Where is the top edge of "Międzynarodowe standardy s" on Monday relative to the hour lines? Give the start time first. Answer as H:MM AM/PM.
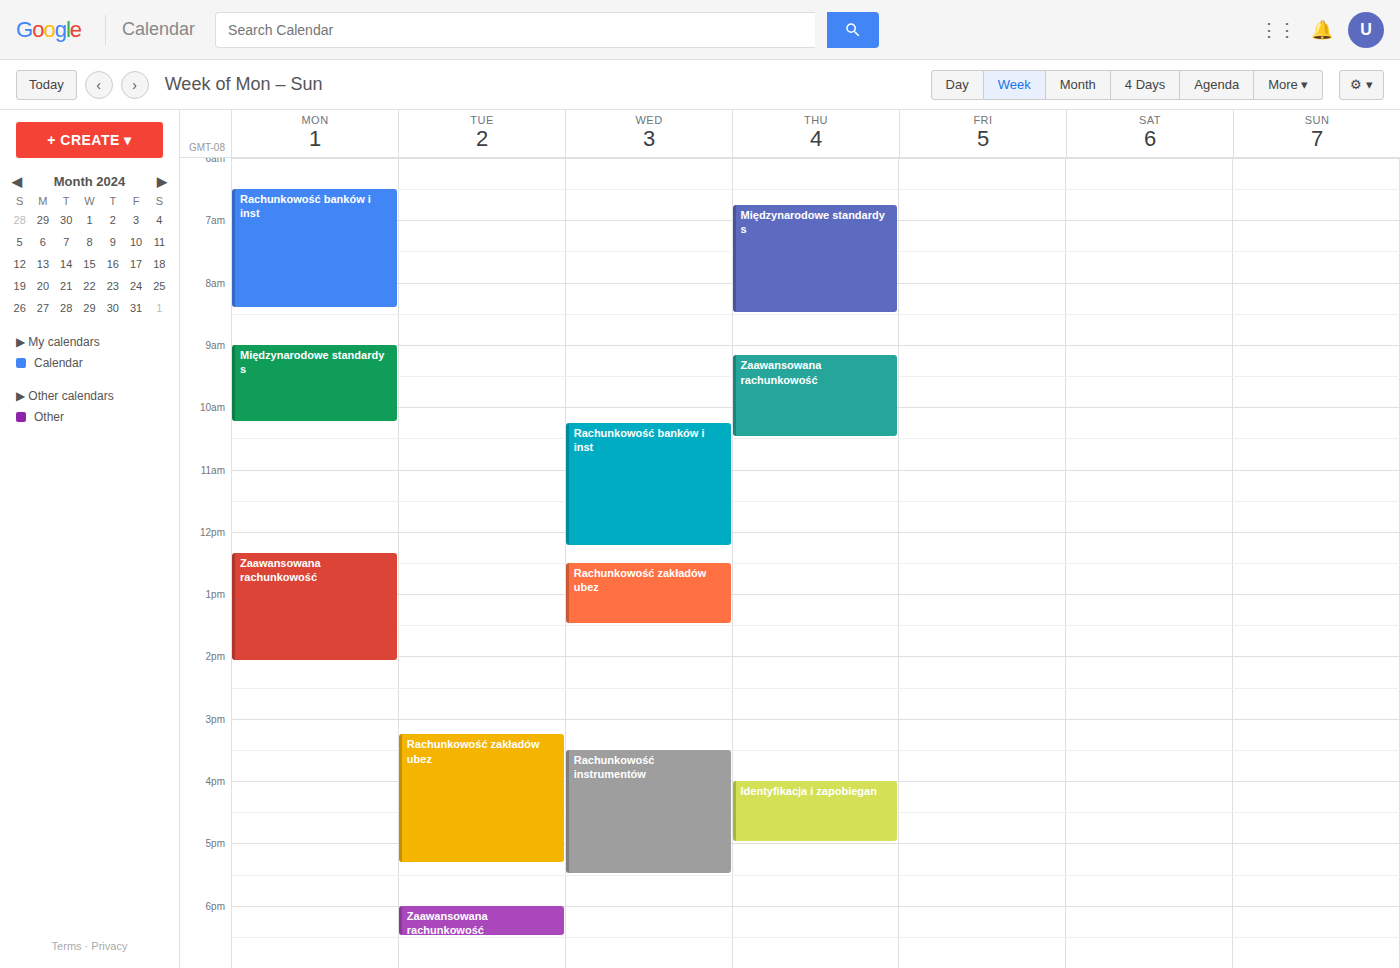
9:00 AM -- exactly on the 9 AM line.